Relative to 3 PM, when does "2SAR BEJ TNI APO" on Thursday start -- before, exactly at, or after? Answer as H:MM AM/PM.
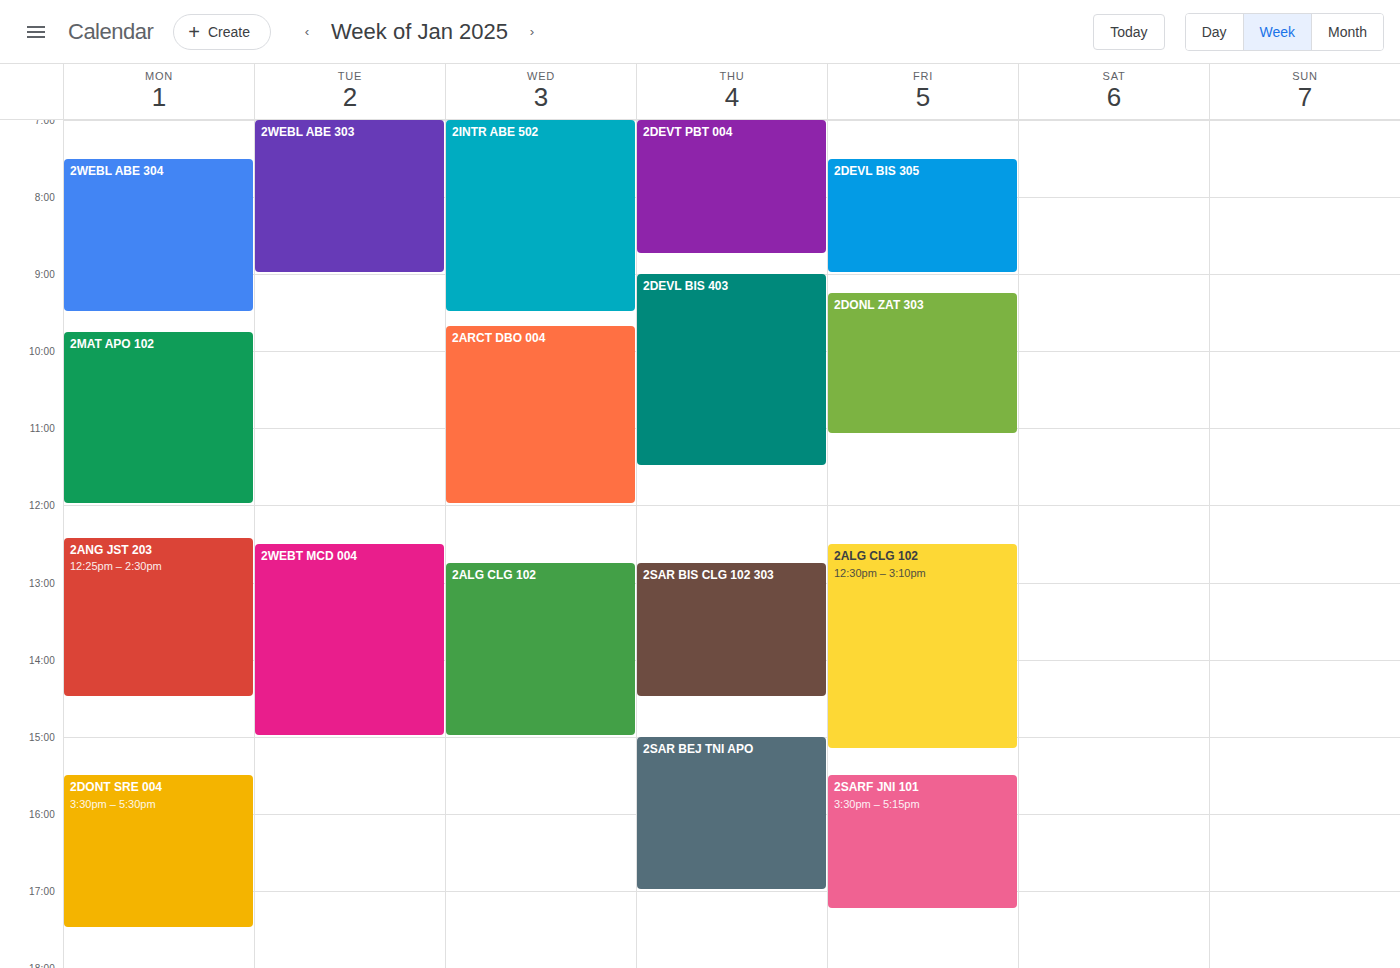
3:00 PM -- exactly at 3 PM, on the 3 PM line.